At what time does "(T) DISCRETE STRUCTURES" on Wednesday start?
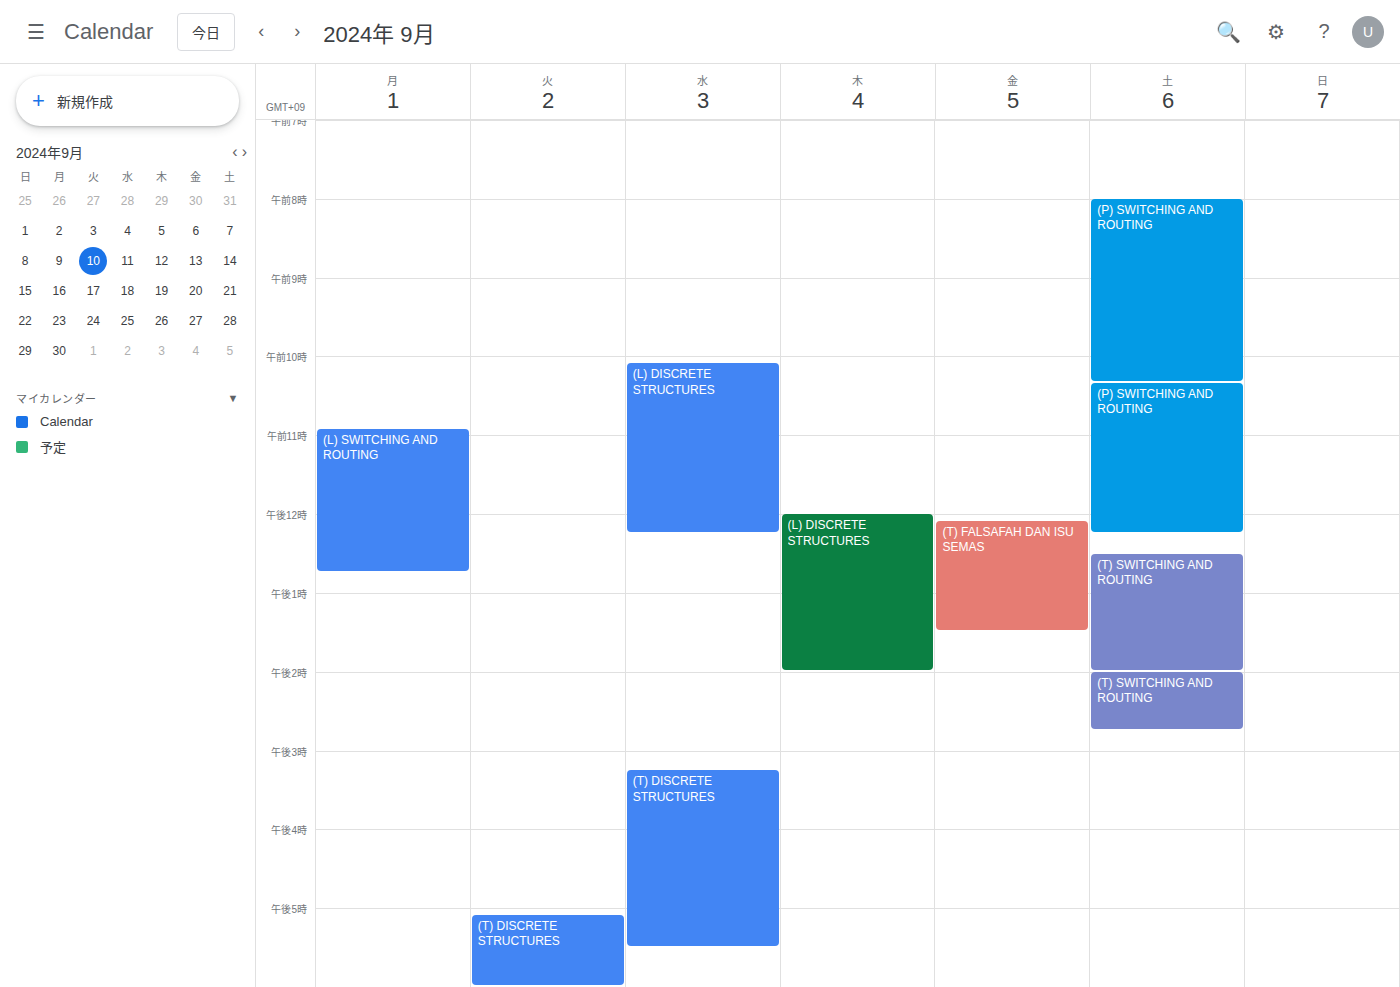
15:15